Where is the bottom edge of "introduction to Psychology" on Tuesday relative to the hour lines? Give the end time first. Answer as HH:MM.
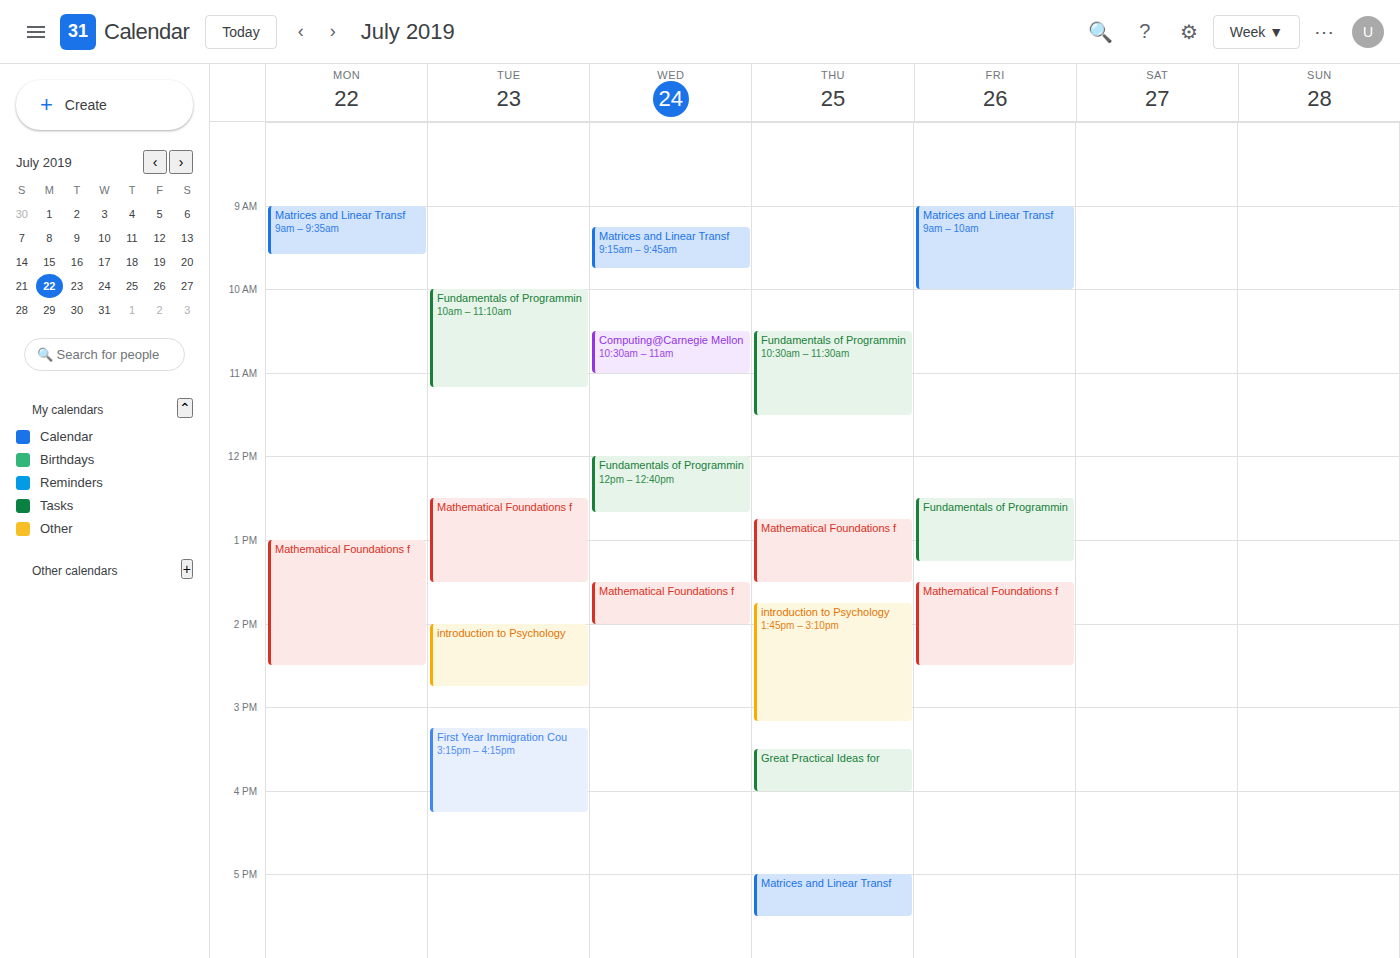
14:45 -- neither: three quarters of the way from the 14:00 line to the 15:00 line.